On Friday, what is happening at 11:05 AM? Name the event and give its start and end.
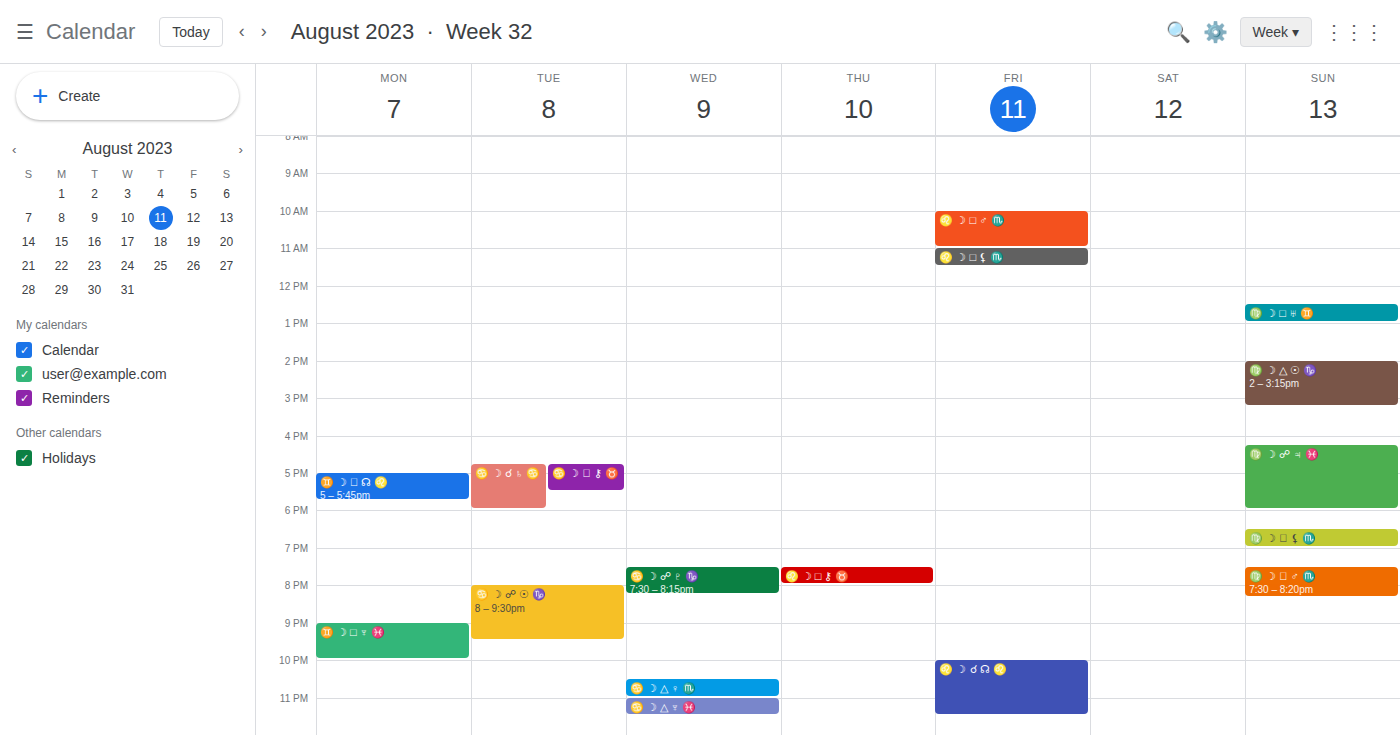
"♌️ ☽ □ ⚸ ♏️", 11:00 AM to 11:30 AM